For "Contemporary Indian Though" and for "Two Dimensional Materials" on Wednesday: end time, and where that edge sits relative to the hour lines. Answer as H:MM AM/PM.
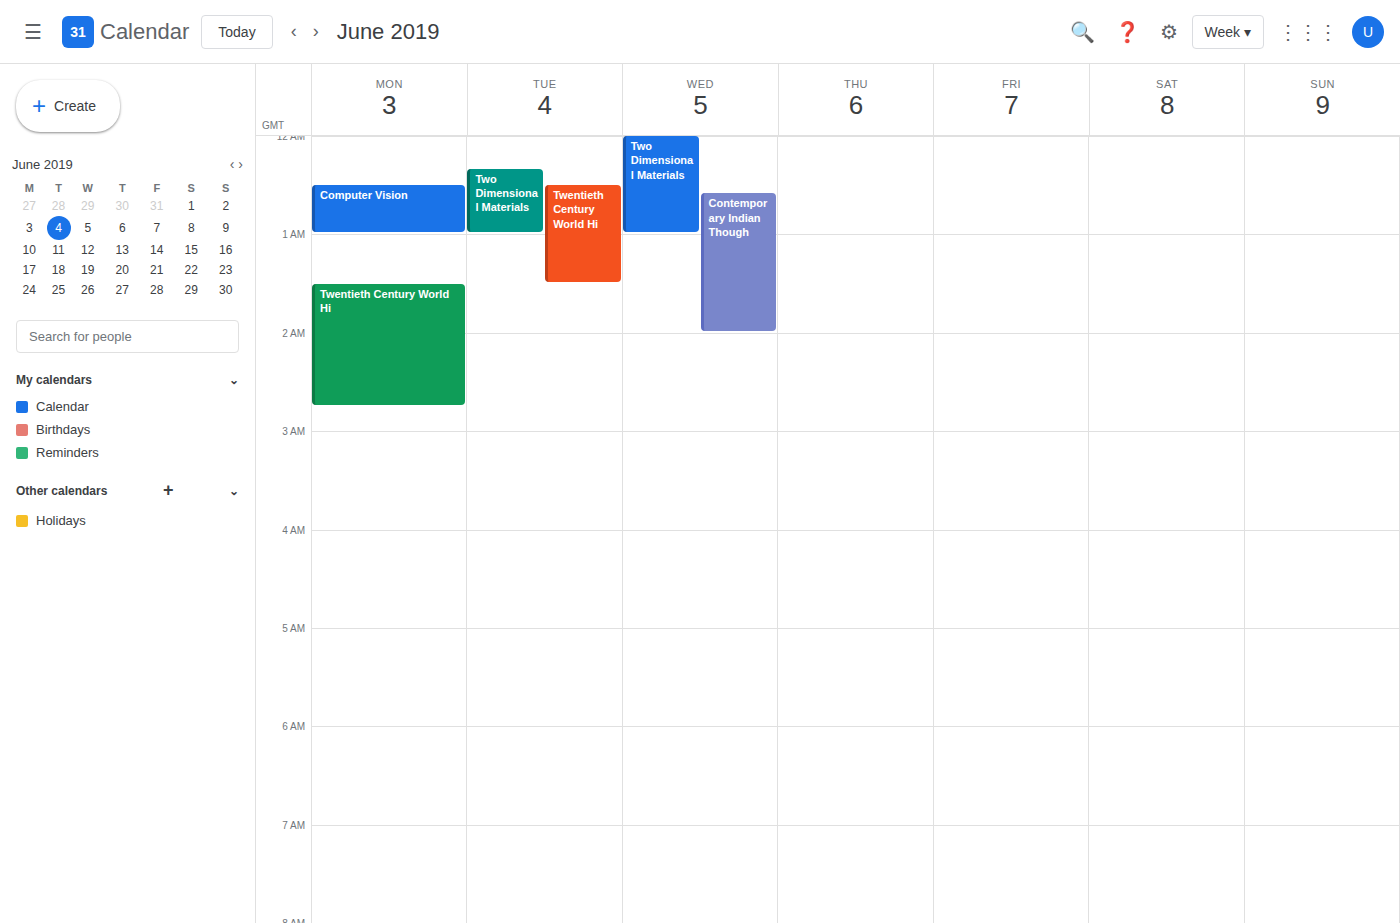
"Contemporary Indian Though": 2:00 AM, exactly on the 2 AM line. "Two Dimensional Materials": 1:00 AM, exactly on the 1 AM line.